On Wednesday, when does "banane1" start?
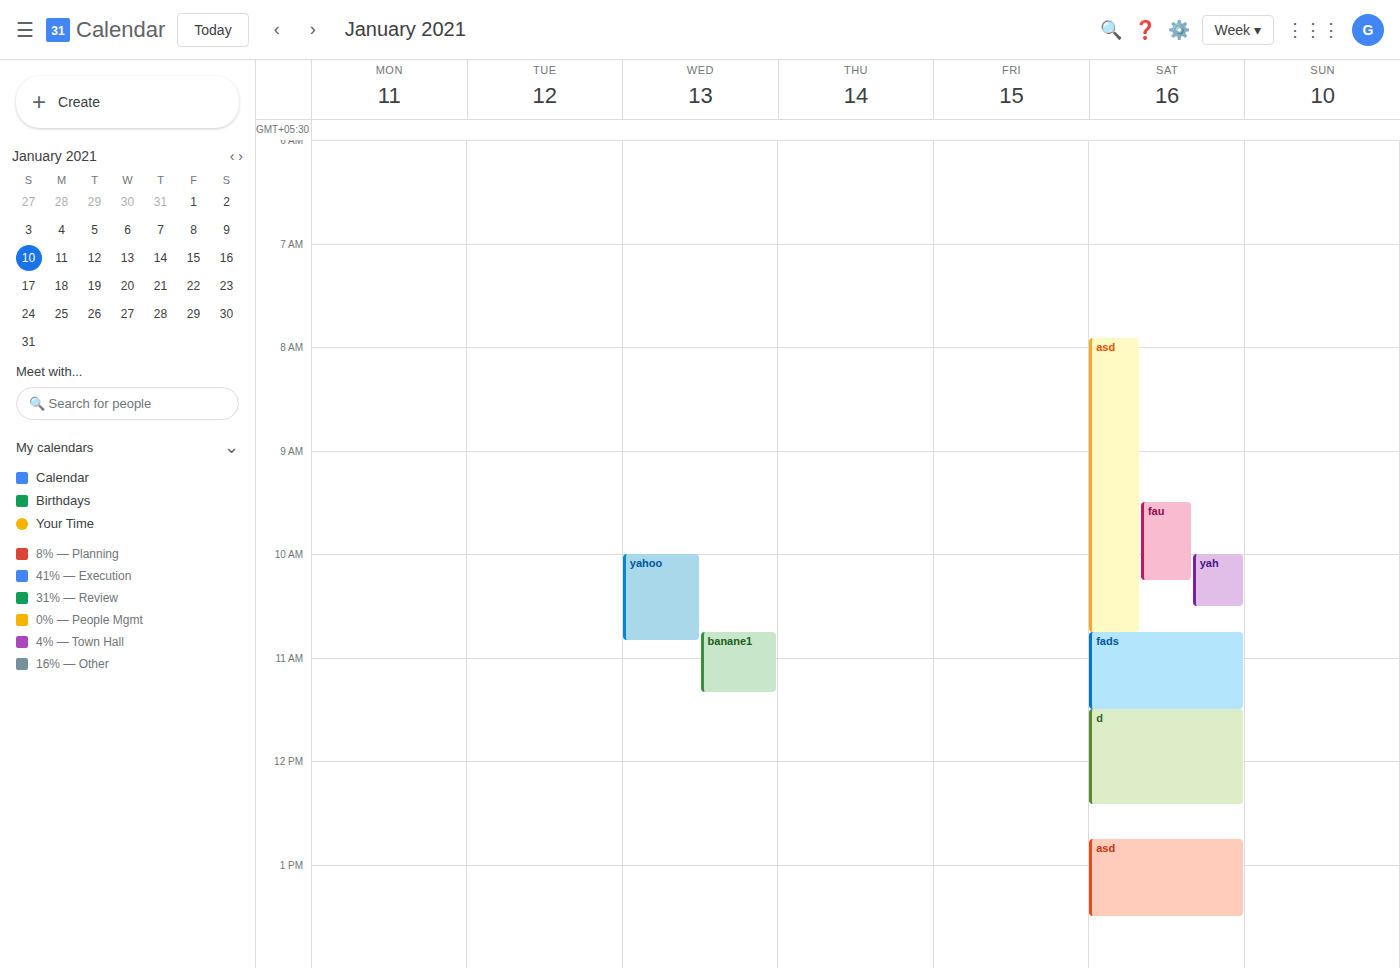
10:45 AM